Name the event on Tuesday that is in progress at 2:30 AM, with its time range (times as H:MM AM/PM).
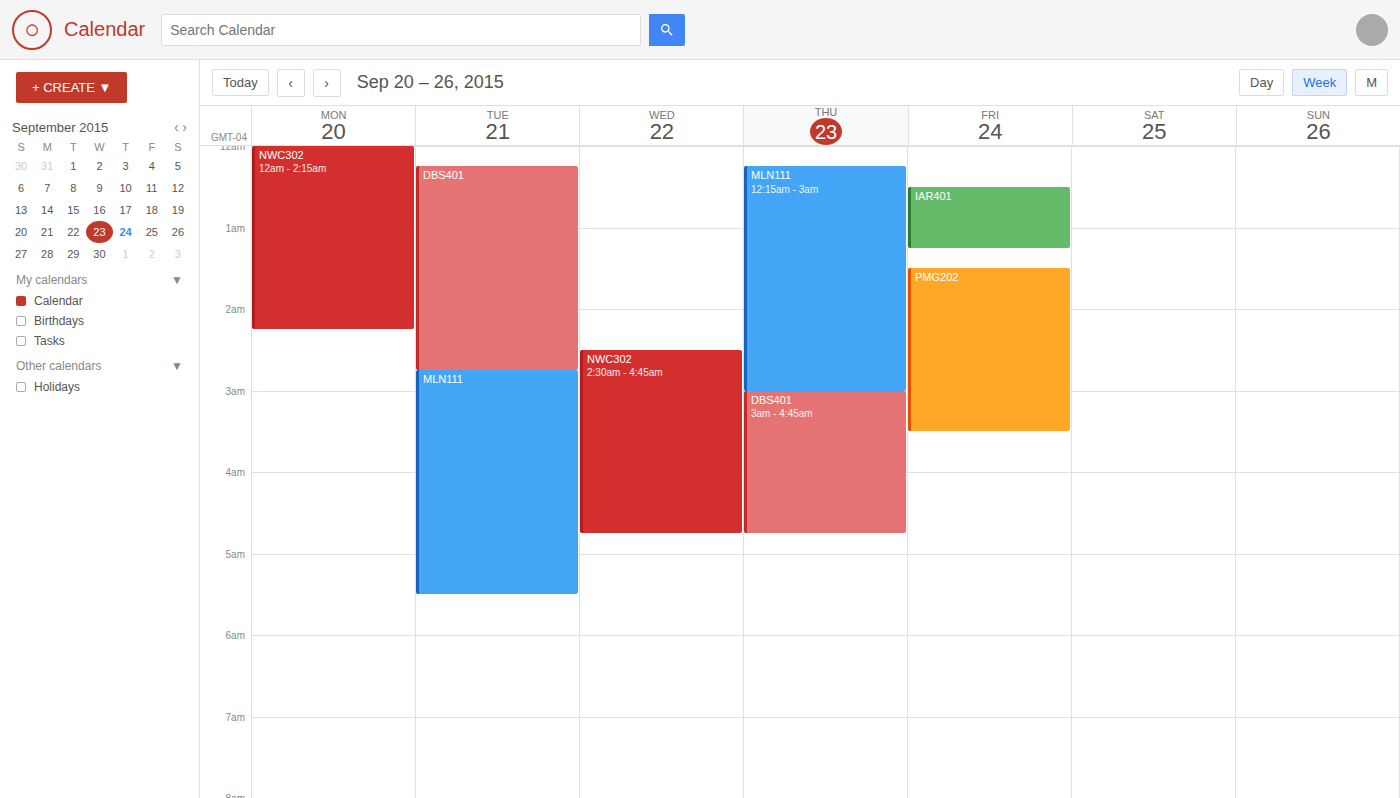
"DBS401", 12:15 AM to 2:45 AM